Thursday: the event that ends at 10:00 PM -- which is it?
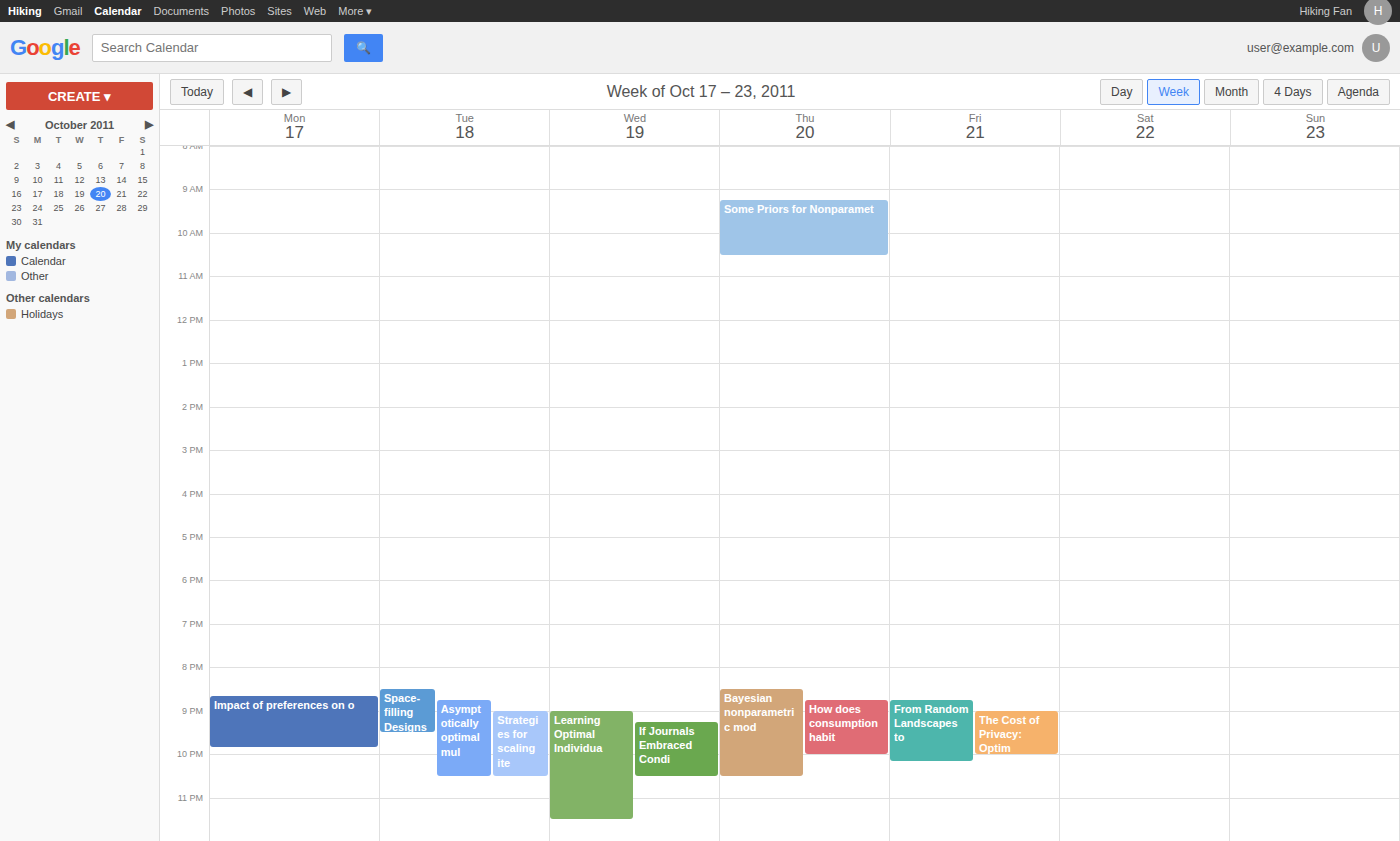
"How does consumption habit"